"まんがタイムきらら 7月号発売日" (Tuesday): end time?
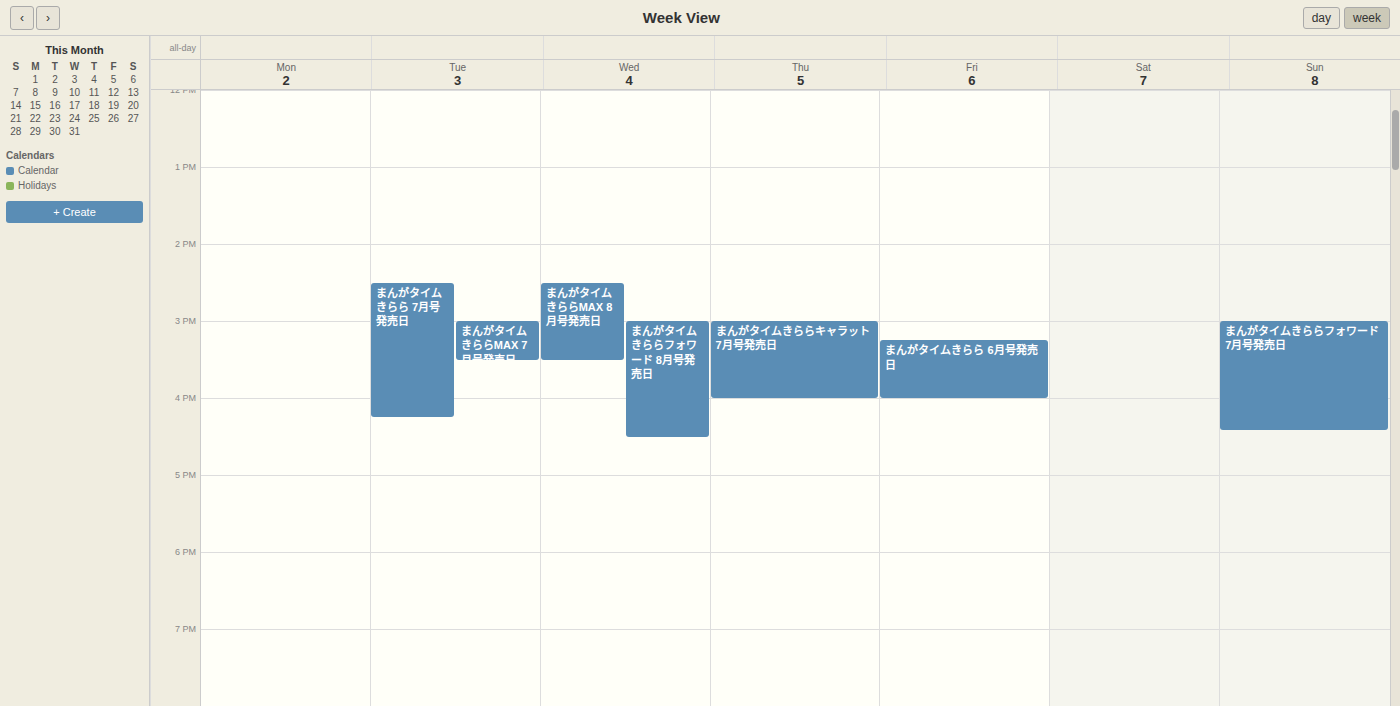
4:15 PM